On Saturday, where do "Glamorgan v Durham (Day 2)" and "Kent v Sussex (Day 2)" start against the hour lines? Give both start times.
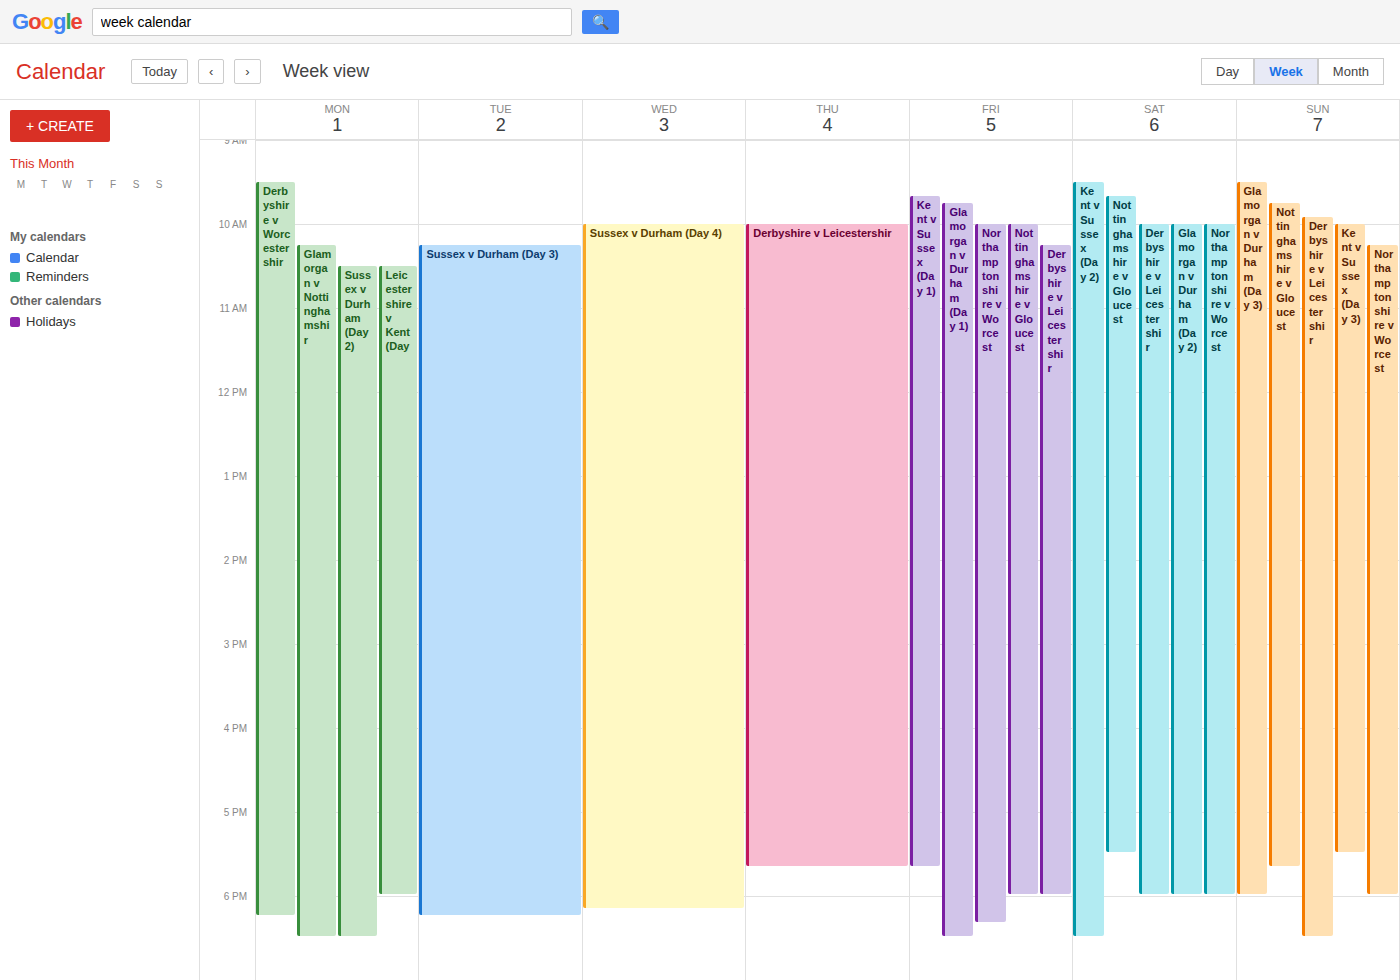
"Glamorgan v Durham (Day 2)": 10:00 AM, exactly on the 10 AM line. "Kent v Sussex (Day 2)": 9:30 AM, halfway between the 9 AM and 10 AM lines.